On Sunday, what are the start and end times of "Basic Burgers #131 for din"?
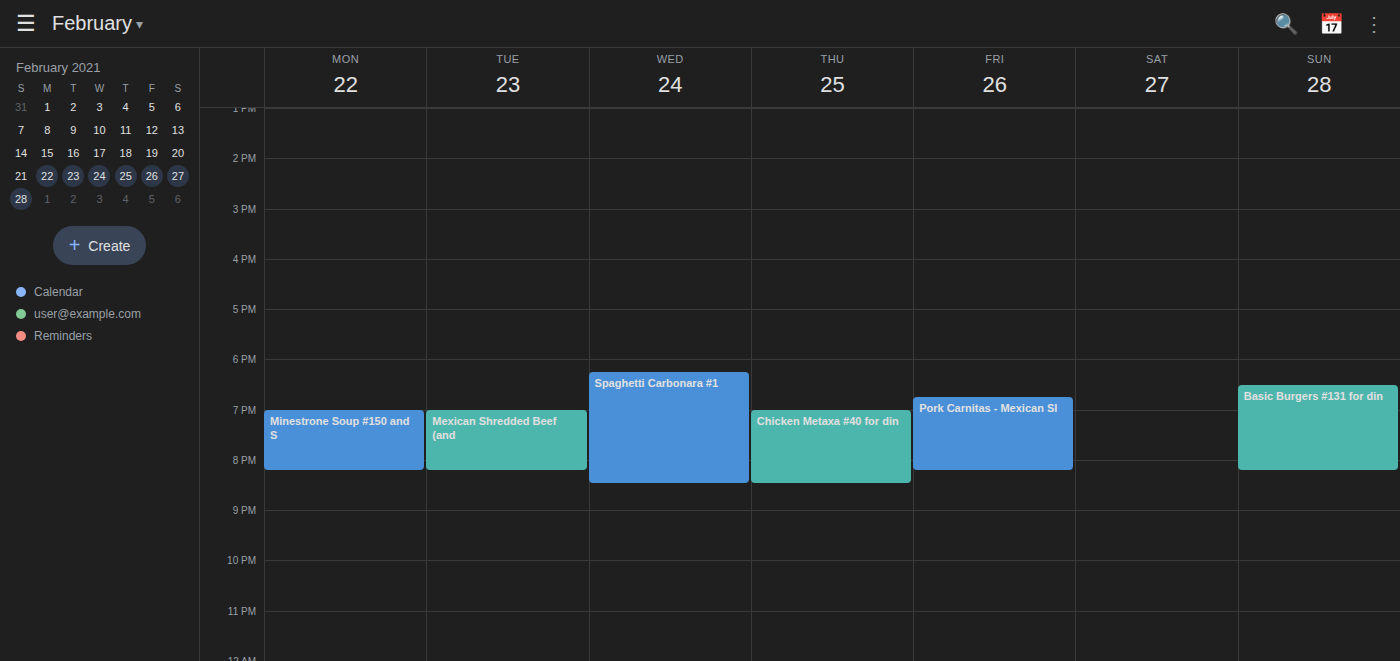
6:30 PM to 8:15 PM